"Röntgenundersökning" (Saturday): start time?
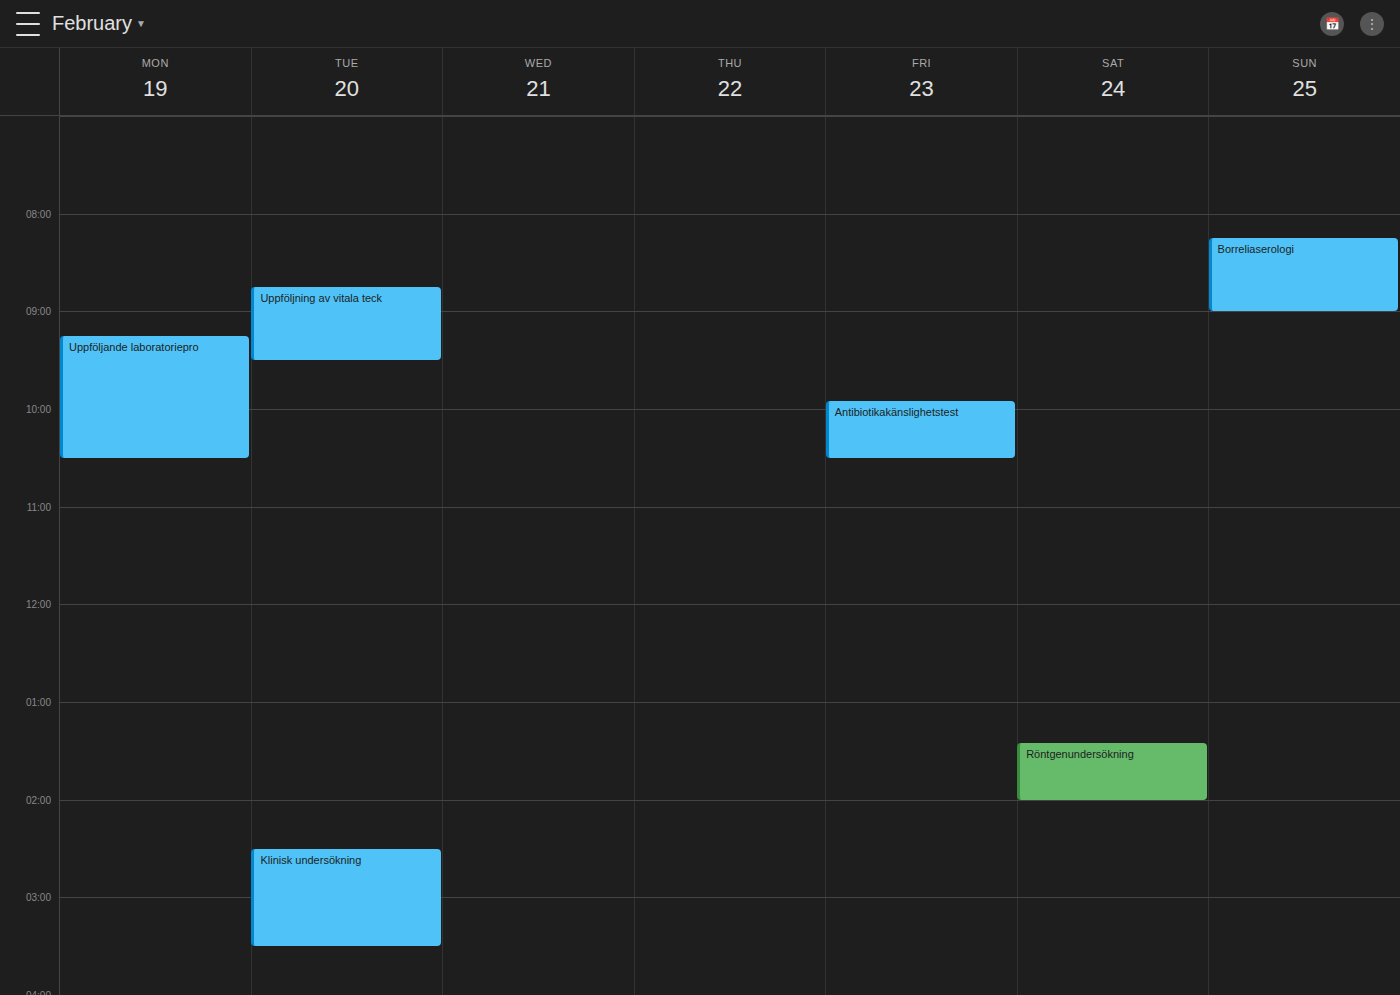
1:25 PM